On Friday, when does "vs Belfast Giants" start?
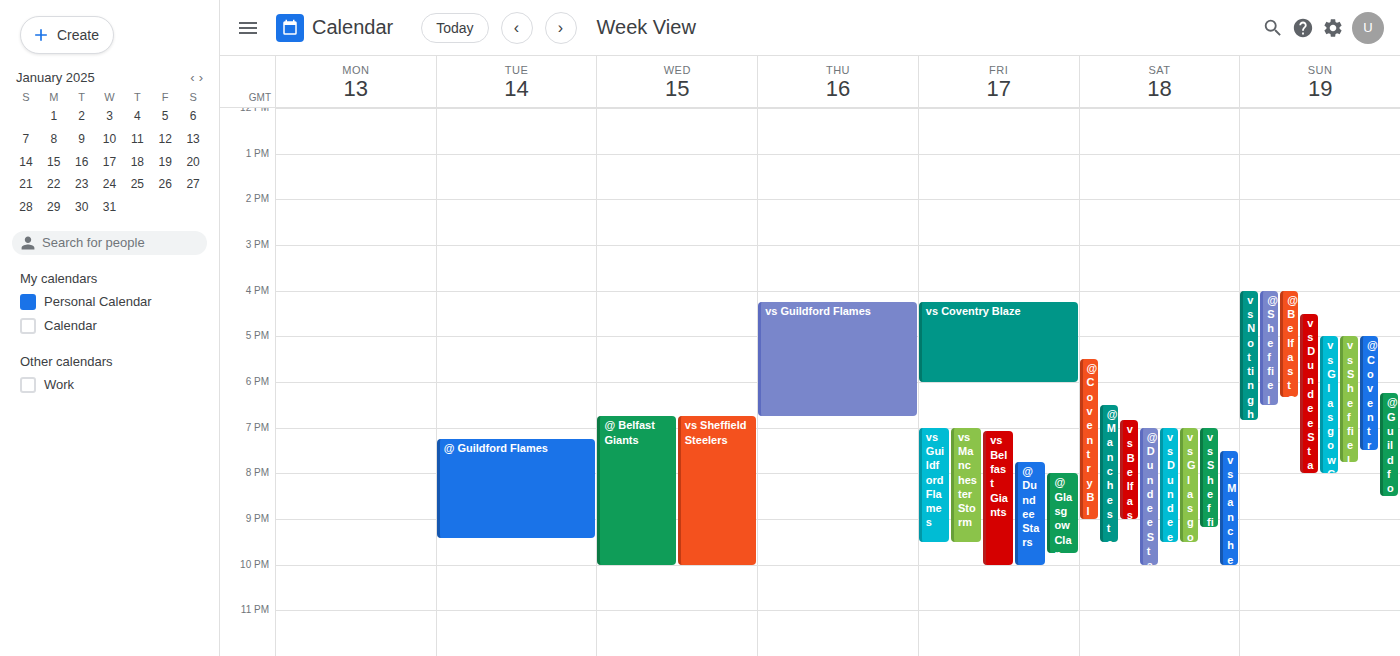
7:05 PM